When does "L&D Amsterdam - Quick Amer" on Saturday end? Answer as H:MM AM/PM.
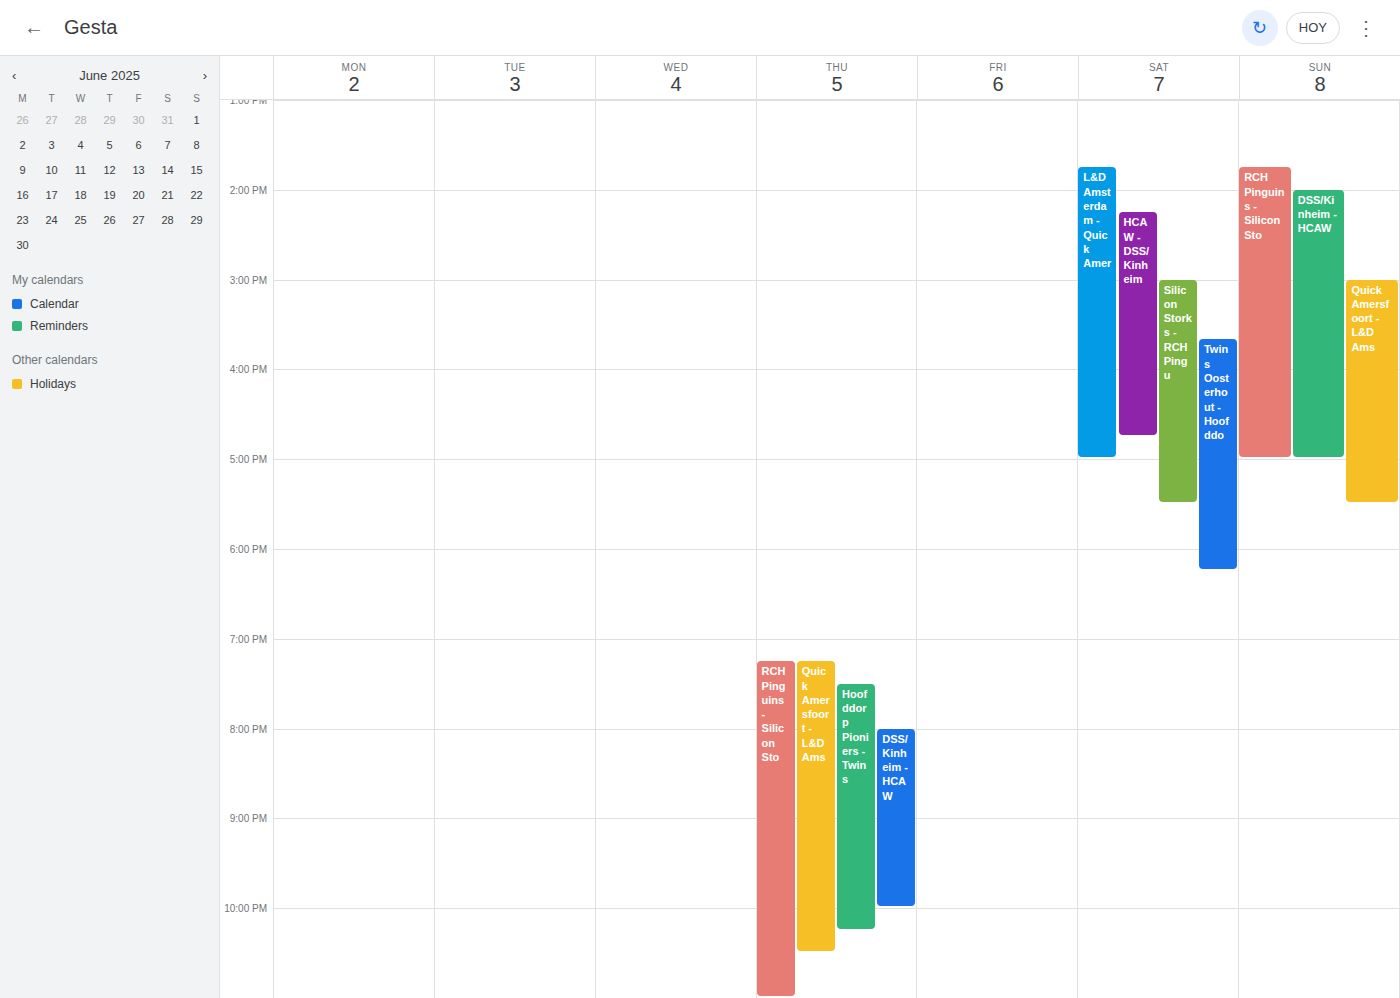
5:00 PM